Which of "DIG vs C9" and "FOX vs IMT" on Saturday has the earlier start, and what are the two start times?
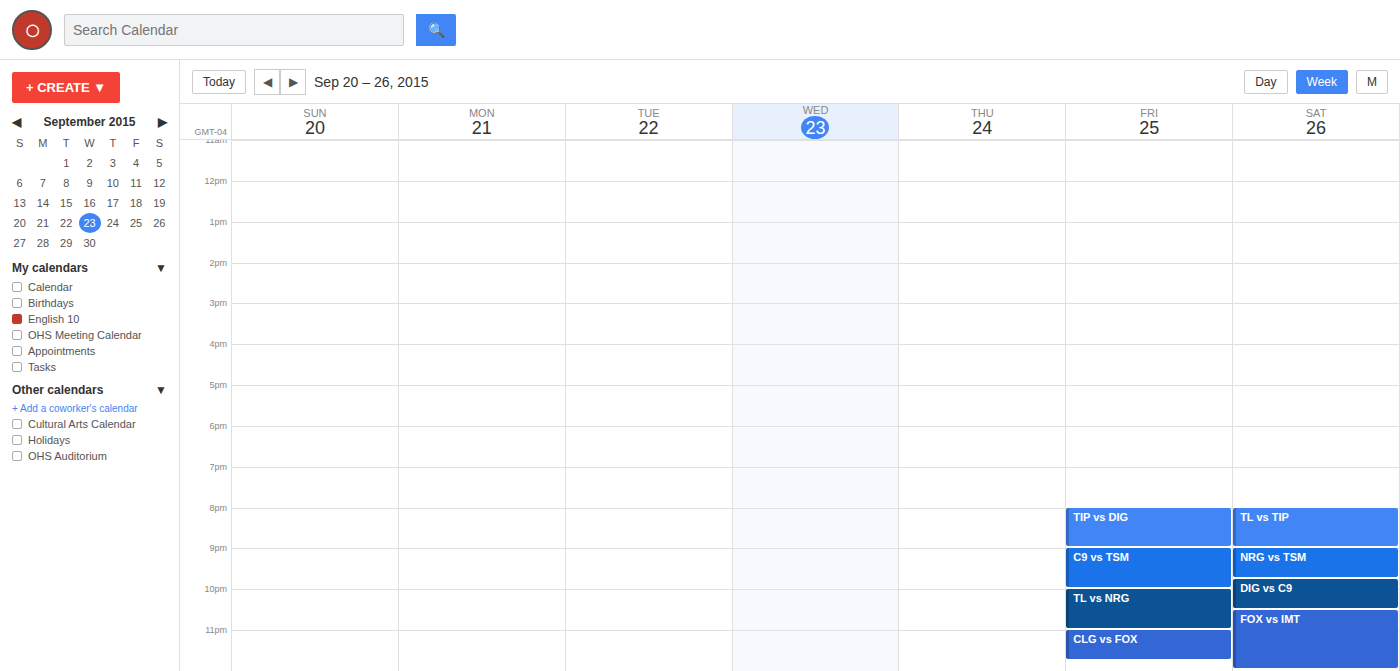
"DIG vs C9" 9:45 PM; "FOX vs IMT" 10:30 PM.